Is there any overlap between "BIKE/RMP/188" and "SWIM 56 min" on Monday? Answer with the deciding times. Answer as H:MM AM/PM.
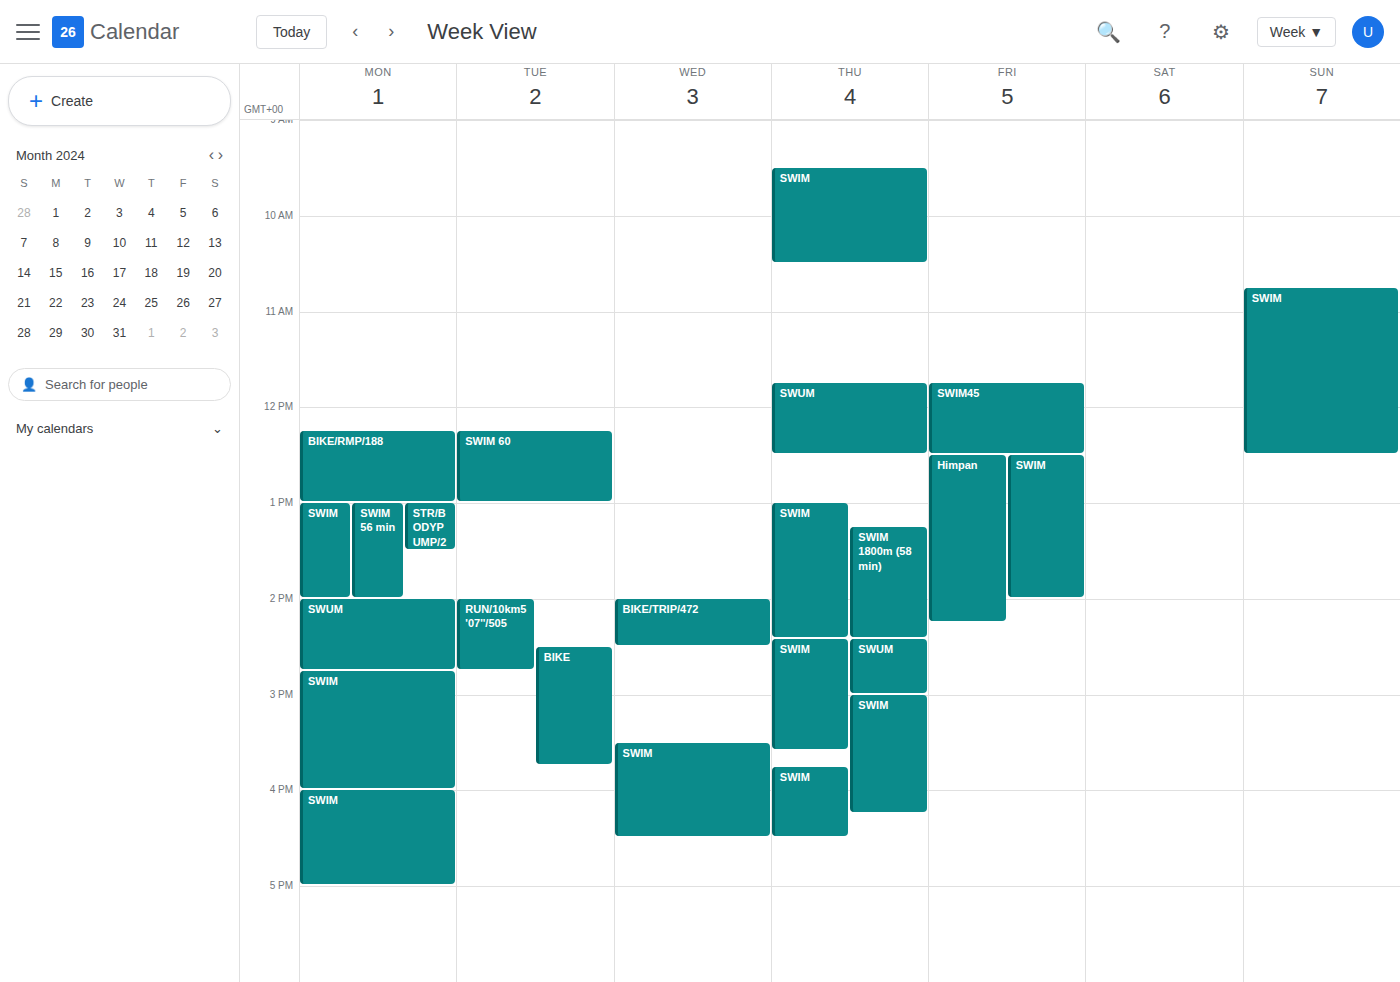
"BIKE/RMP/188" ends at 1:00 PM, exactly when "SWIM 56 min" starts -- they touch but do not overlap.